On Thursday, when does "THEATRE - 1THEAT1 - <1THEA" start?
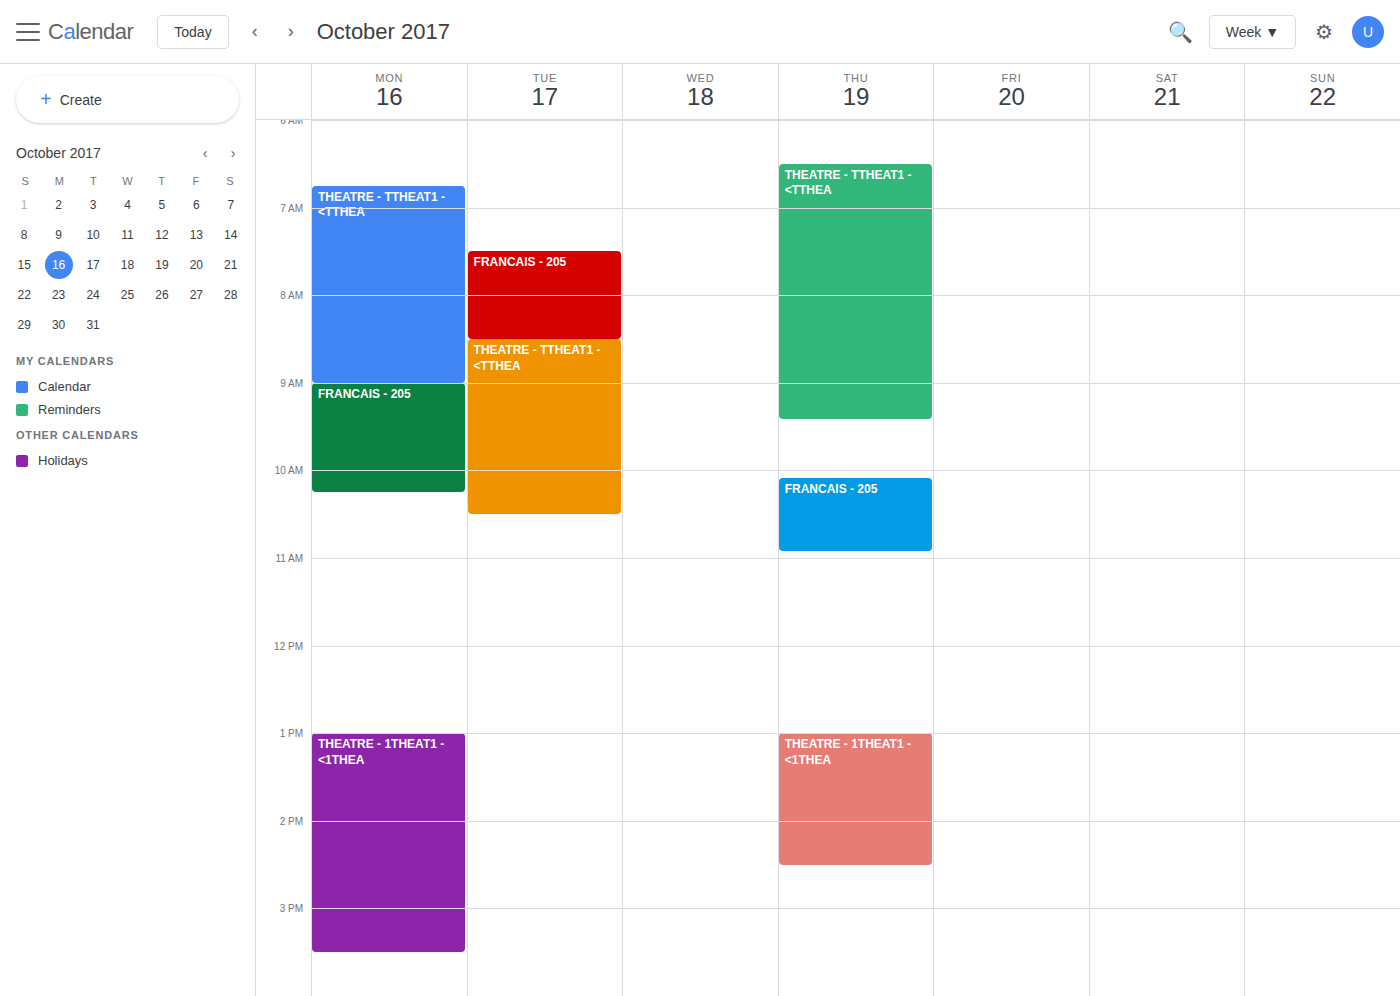
1:00 PM